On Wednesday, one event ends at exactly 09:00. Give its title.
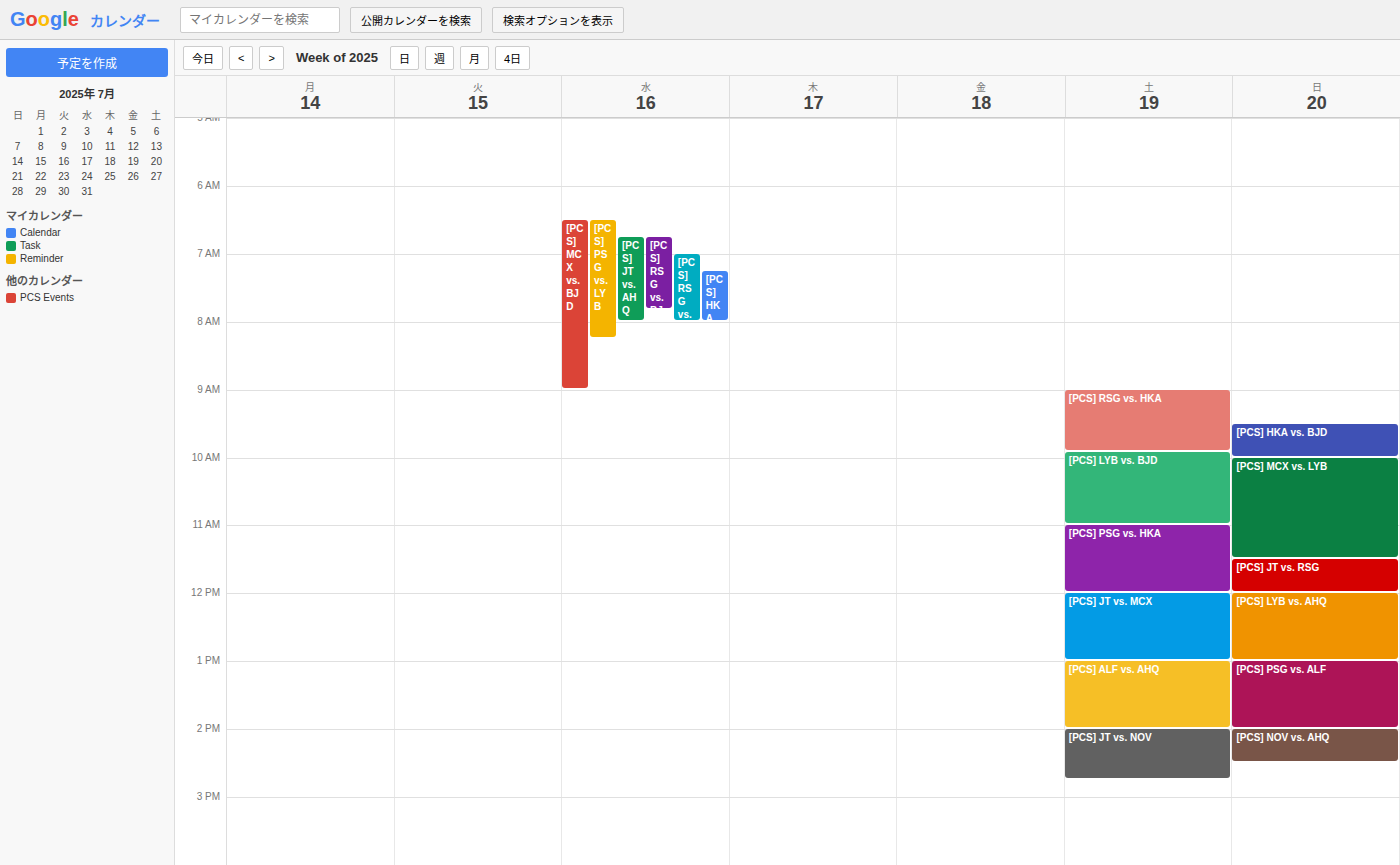
"[PCS] MCX vs. BJD"